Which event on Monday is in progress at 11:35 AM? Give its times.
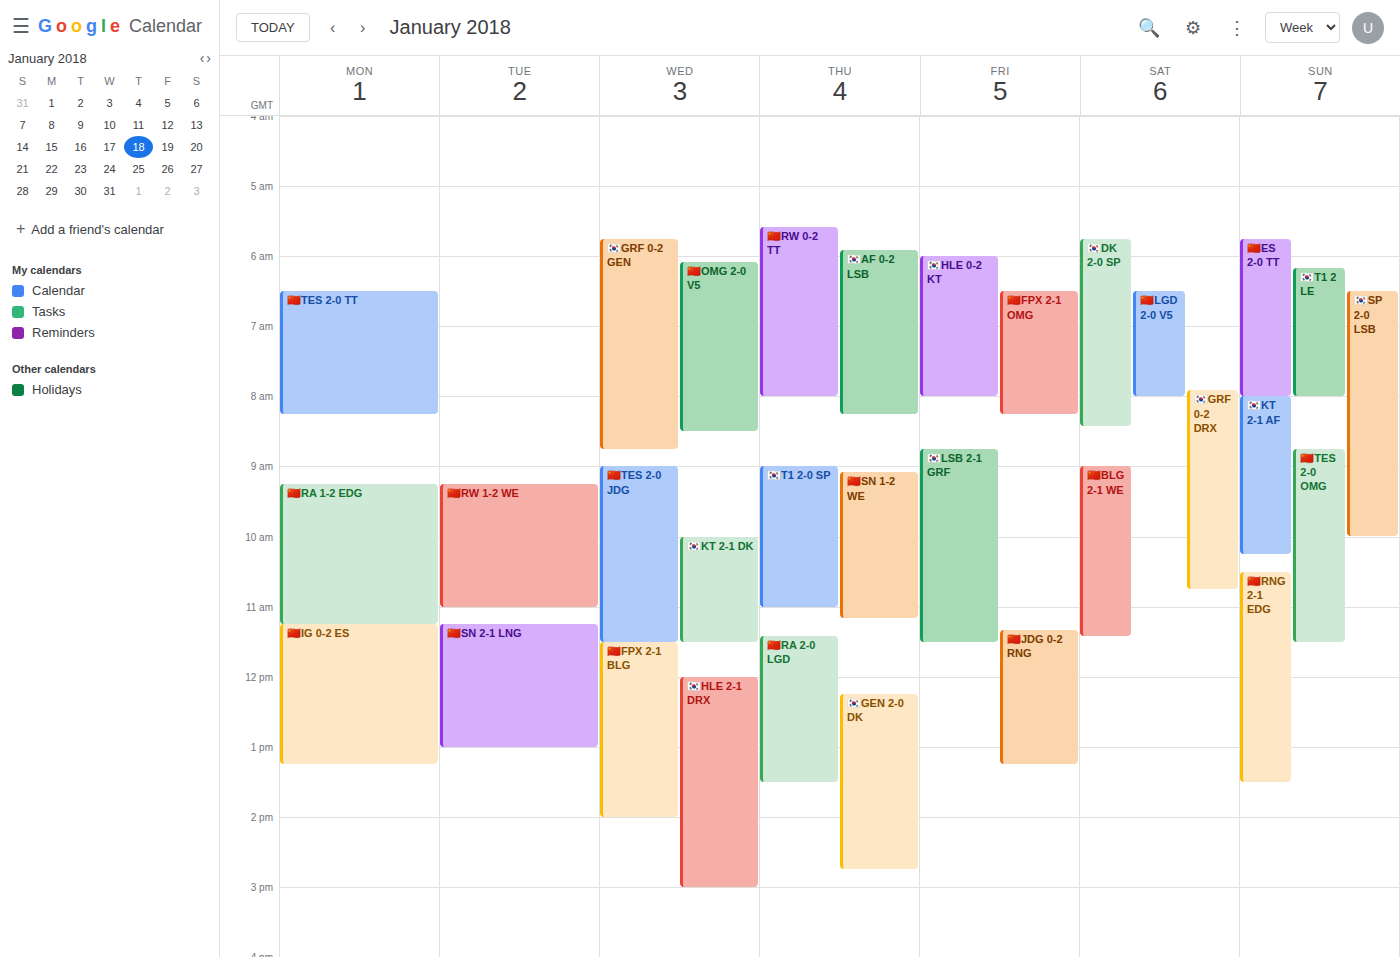
"🇨🇳IG 0-2 ES", 11:15 AM to 1:15 PM